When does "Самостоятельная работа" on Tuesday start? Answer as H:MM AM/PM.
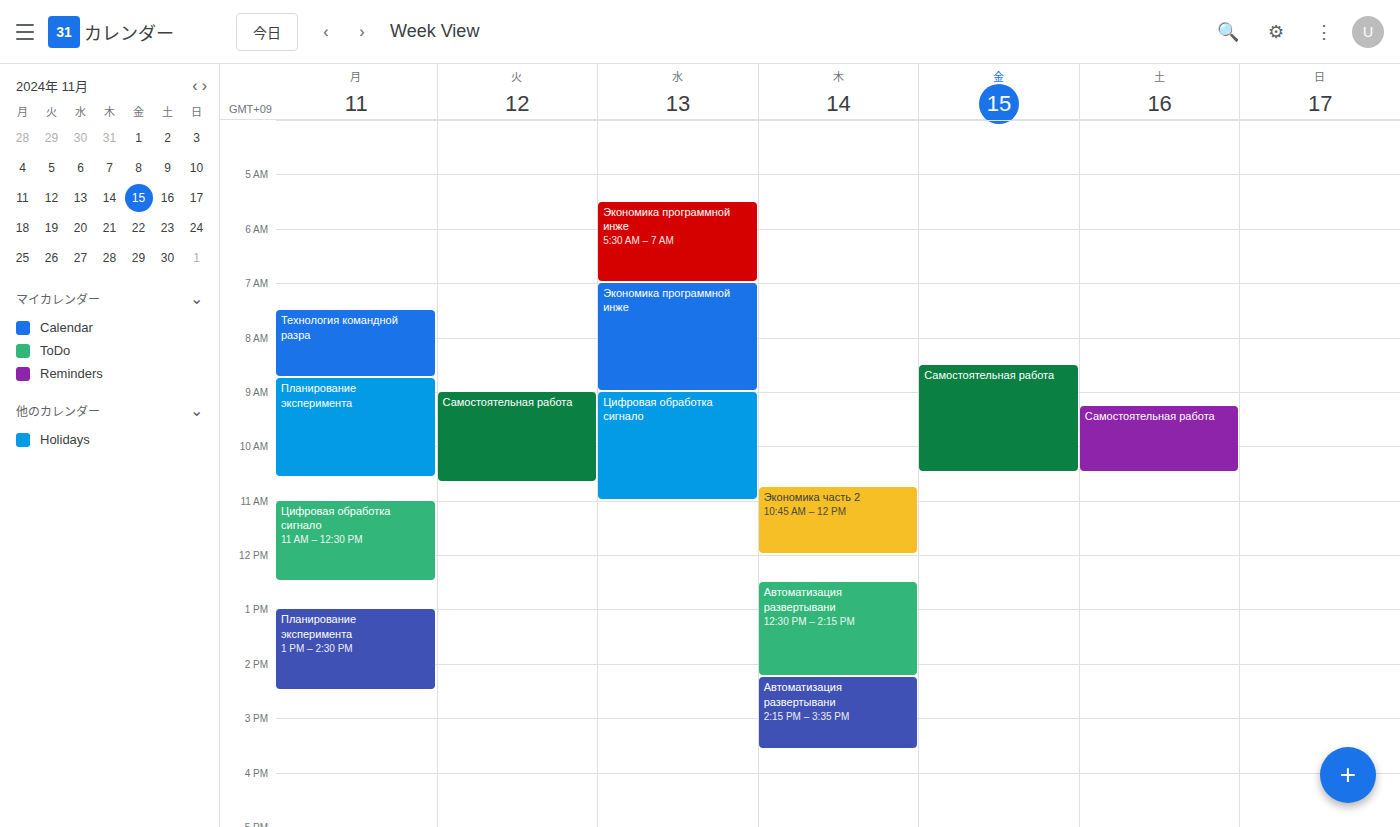
9:00 AM